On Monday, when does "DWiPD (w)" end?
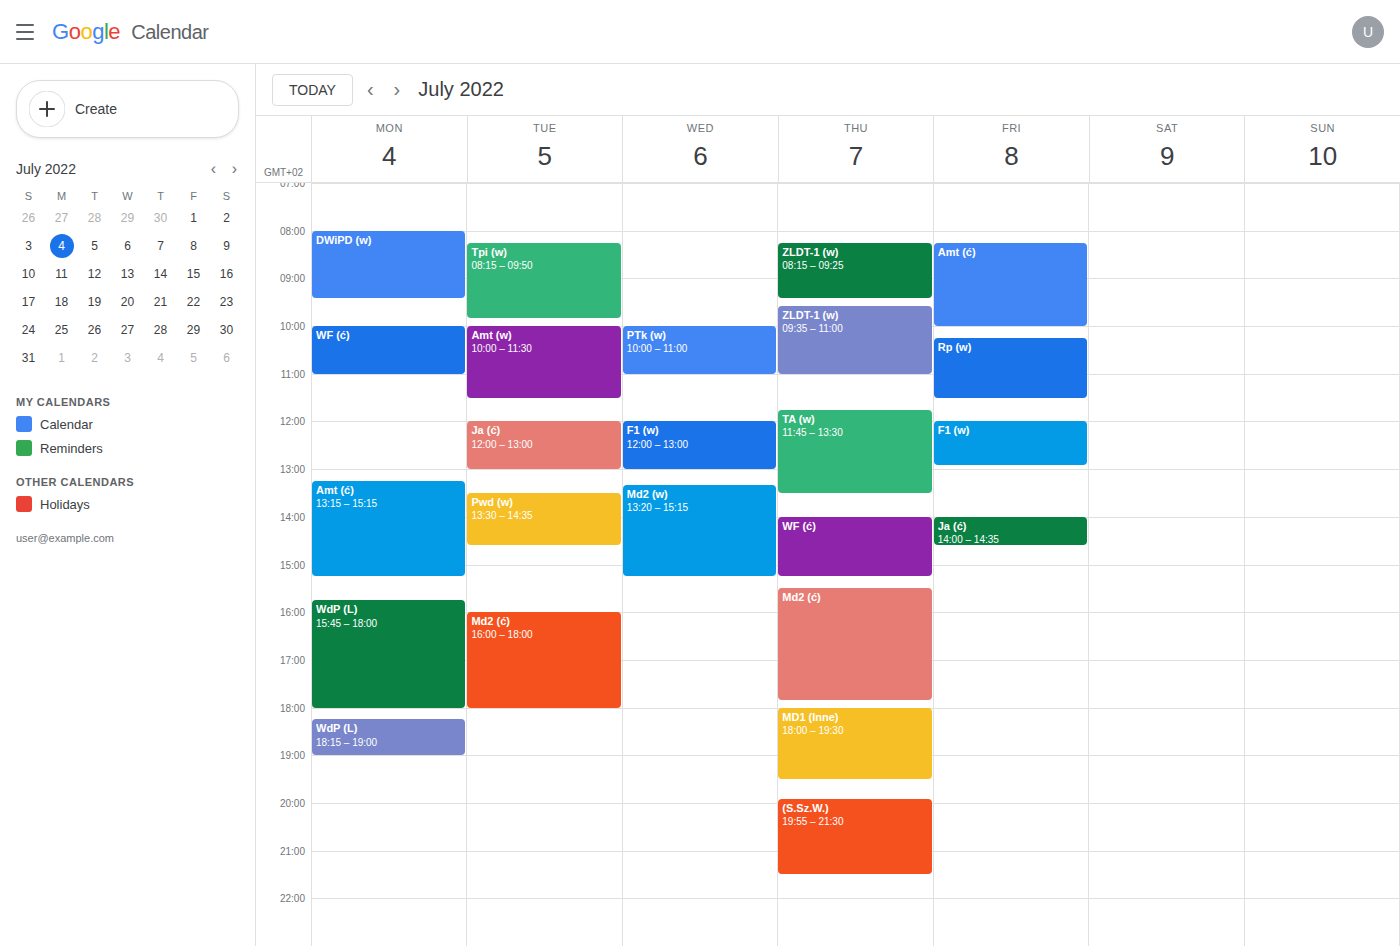
9:25 AM